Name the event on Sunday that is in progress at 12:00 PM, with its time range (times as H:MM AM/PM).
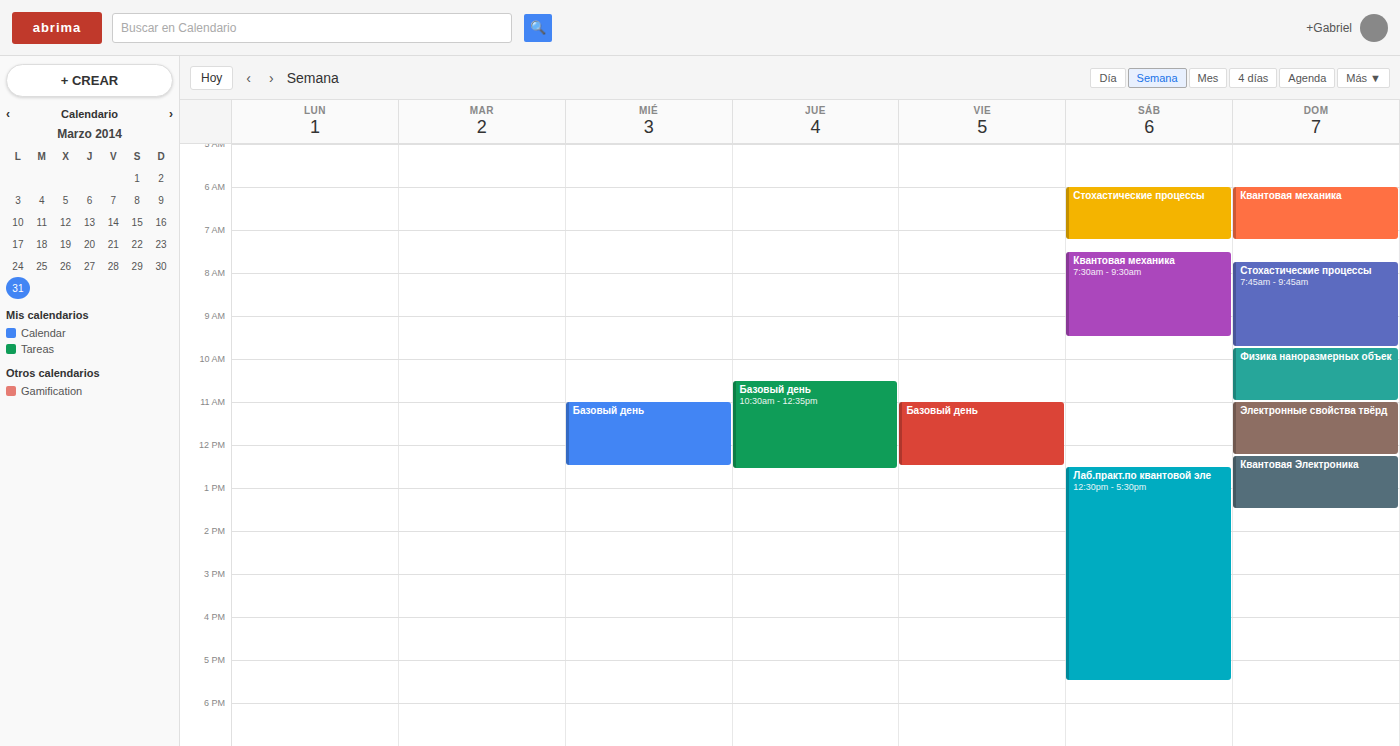
"Электронные свойства твёрд", 11:00 AM to 12:15 PM